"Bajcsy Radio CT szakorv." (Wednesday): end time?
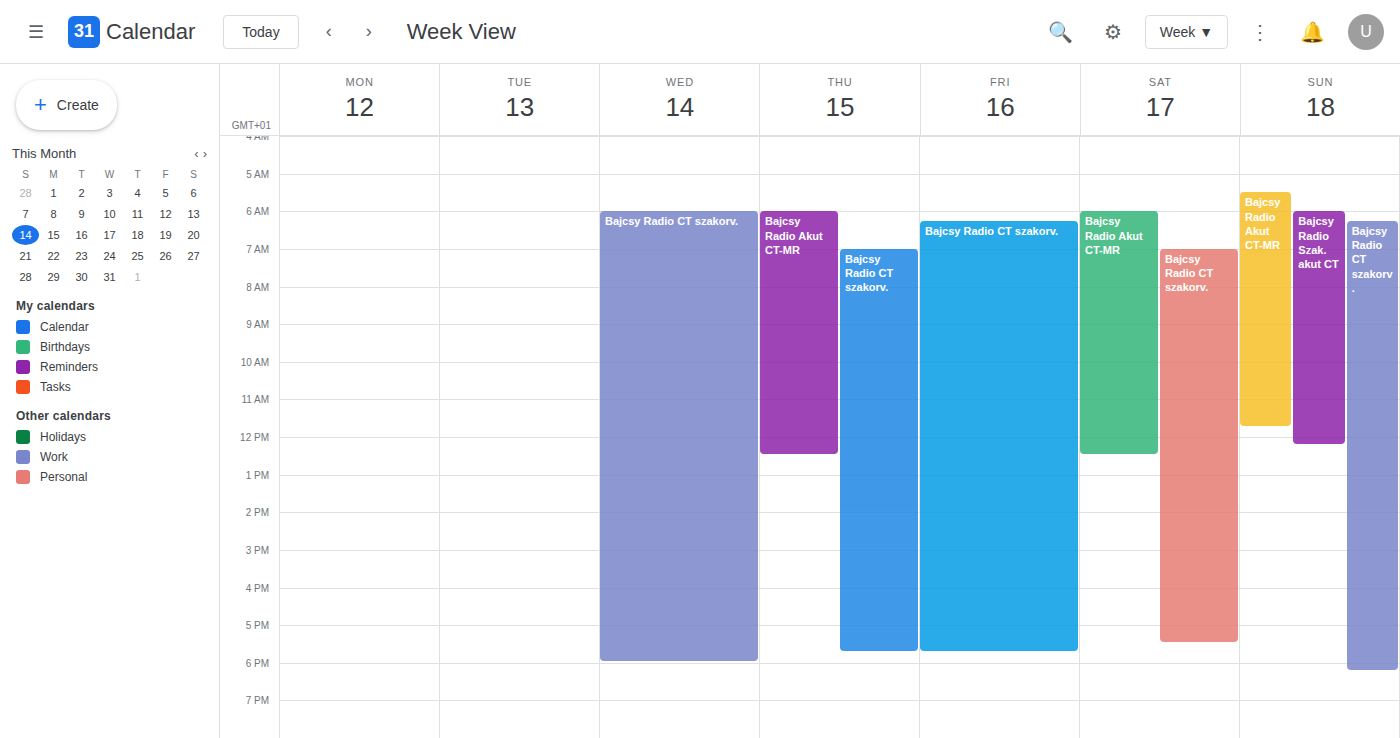
18:00